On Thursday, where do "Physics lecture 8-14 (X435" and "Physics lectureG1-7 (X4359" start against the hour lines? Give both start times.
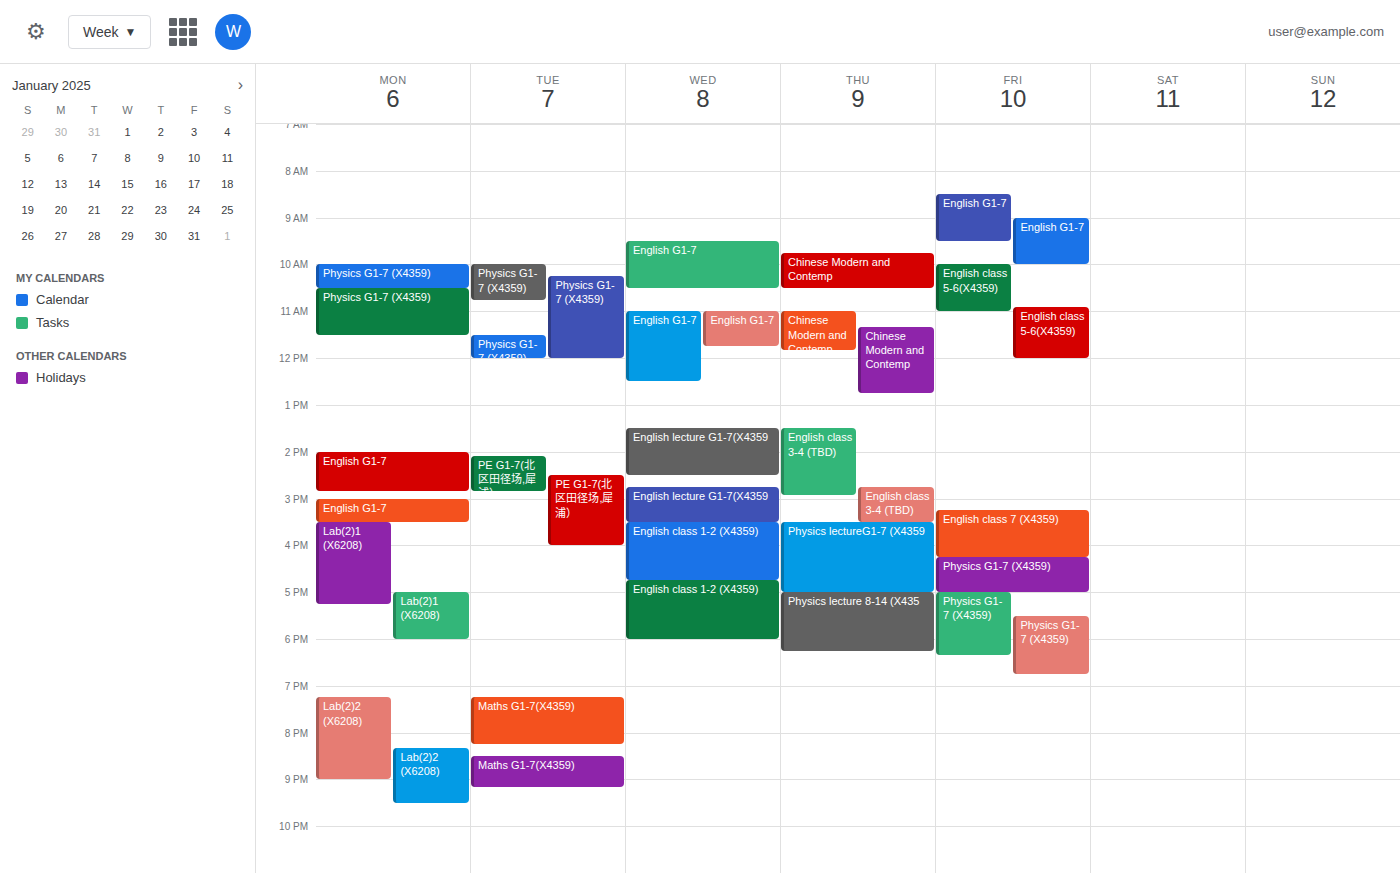
"Physics lecture 8-14 (X435": 5:00 PM, exactly on the 5 PM line. "Physics lectureG1-7 (X4359": 3:30 PM, halfway between the 3 PM and 4 PM lines.